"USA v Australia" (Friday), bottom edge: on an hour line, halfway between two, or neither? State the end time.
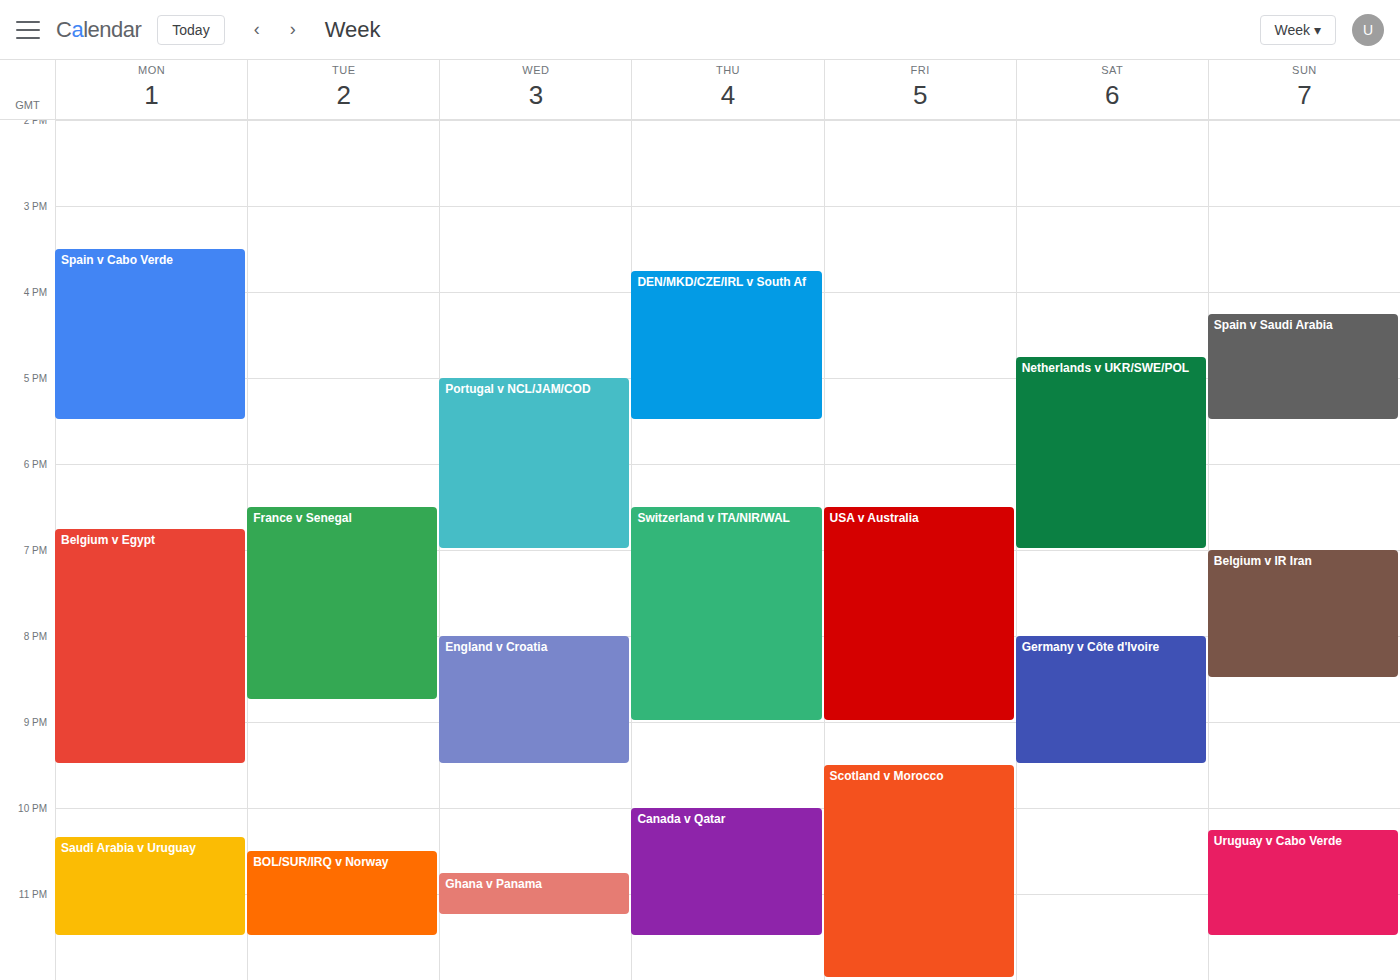
9:00 PM -- exactly on the 9 PM line.